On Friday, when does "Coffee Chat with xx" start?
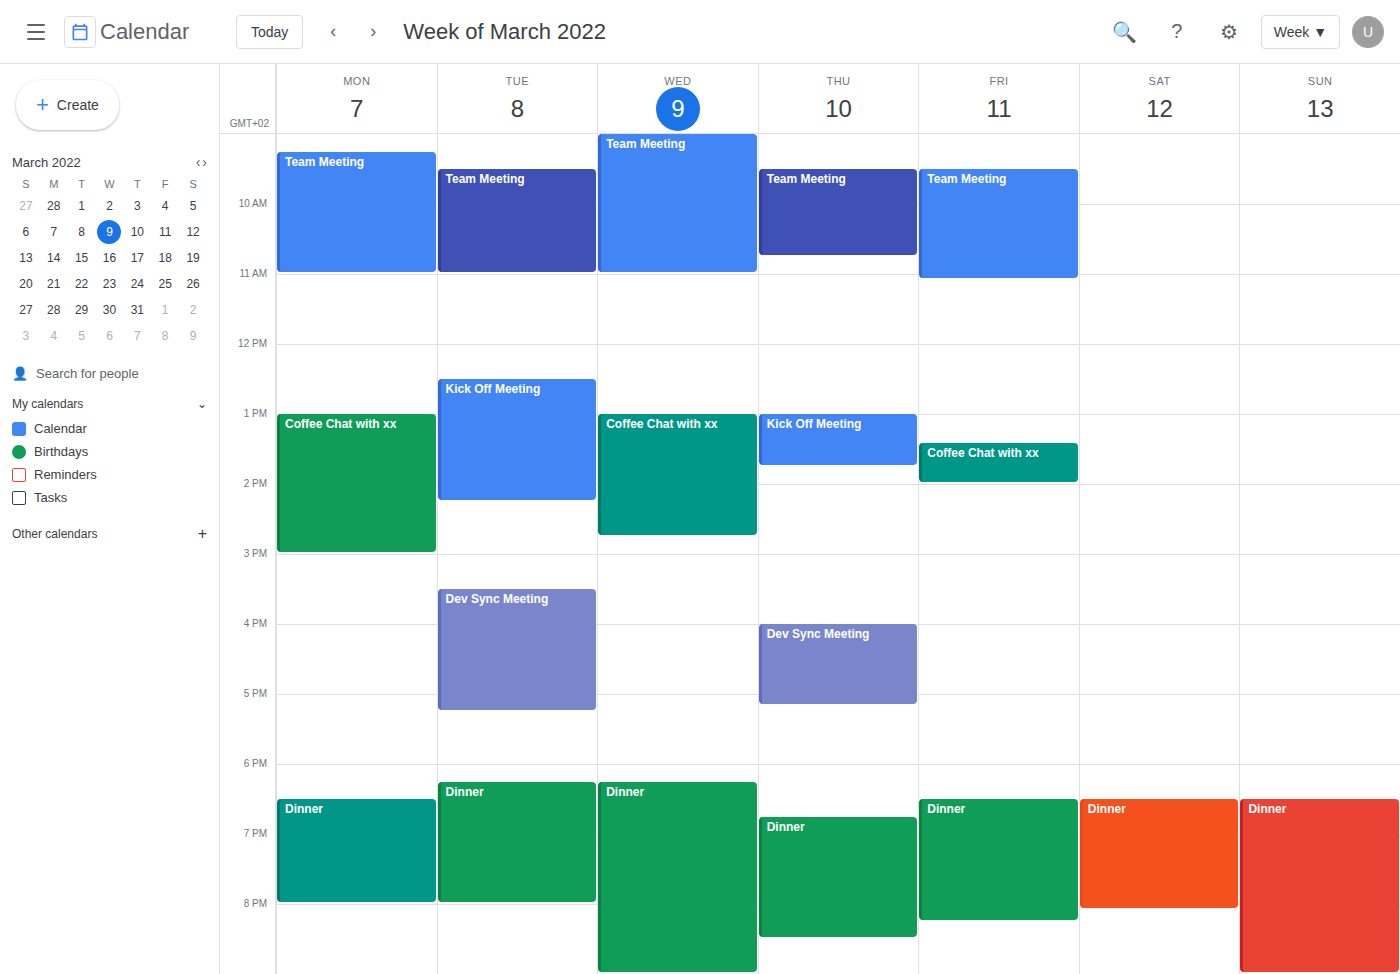
1:25 PM